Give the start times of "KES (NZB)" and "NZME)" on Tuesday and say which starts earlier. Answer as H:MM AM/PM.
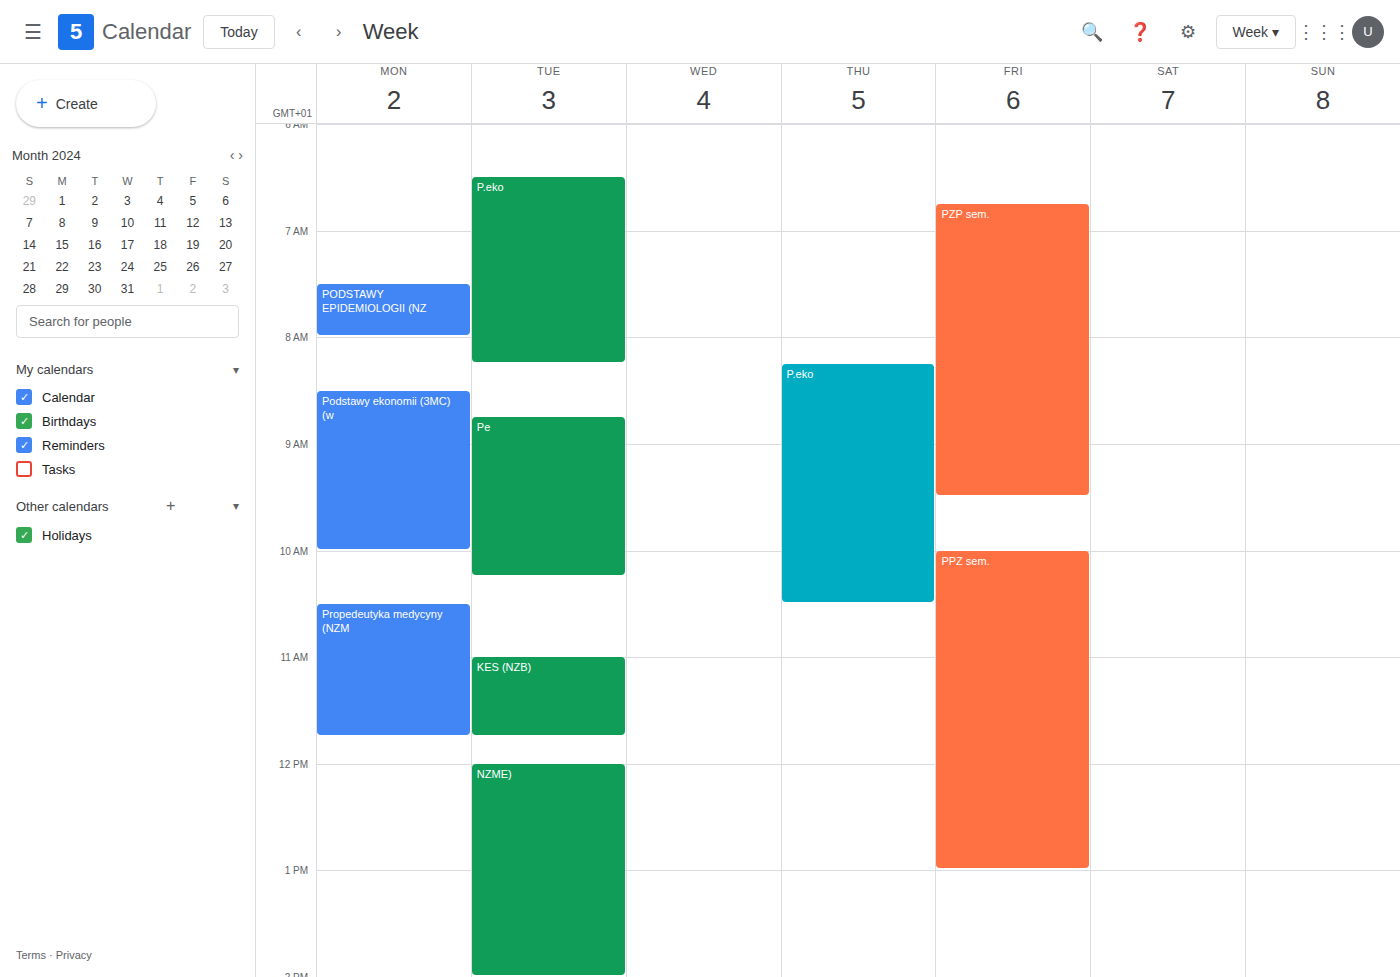
"KES (NZB)" 11:00 AM; "NZME)" 12:00 PM.